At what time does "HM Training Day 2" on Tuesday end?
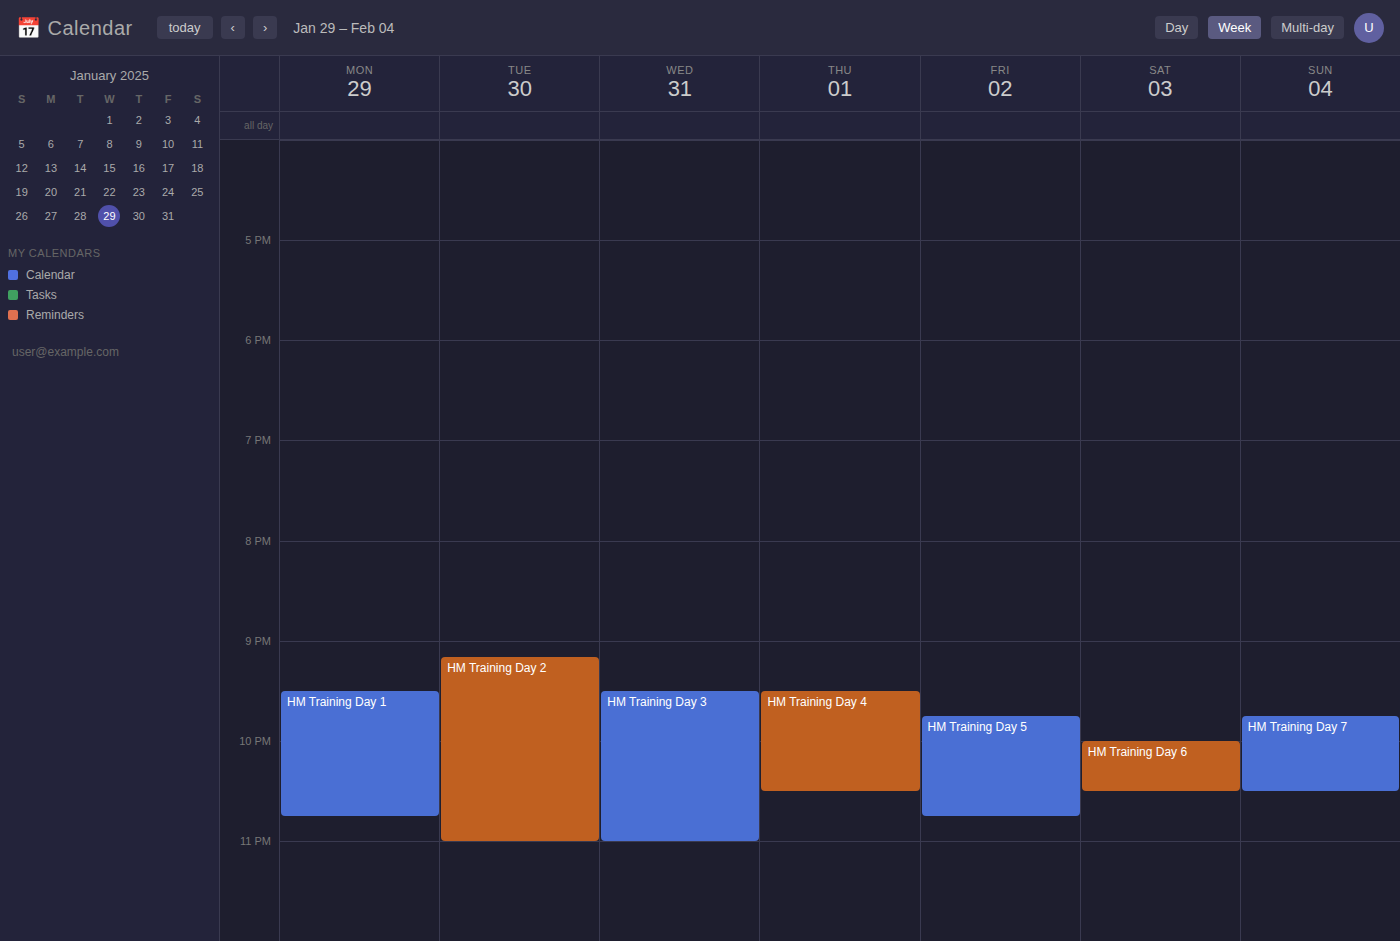
23:00